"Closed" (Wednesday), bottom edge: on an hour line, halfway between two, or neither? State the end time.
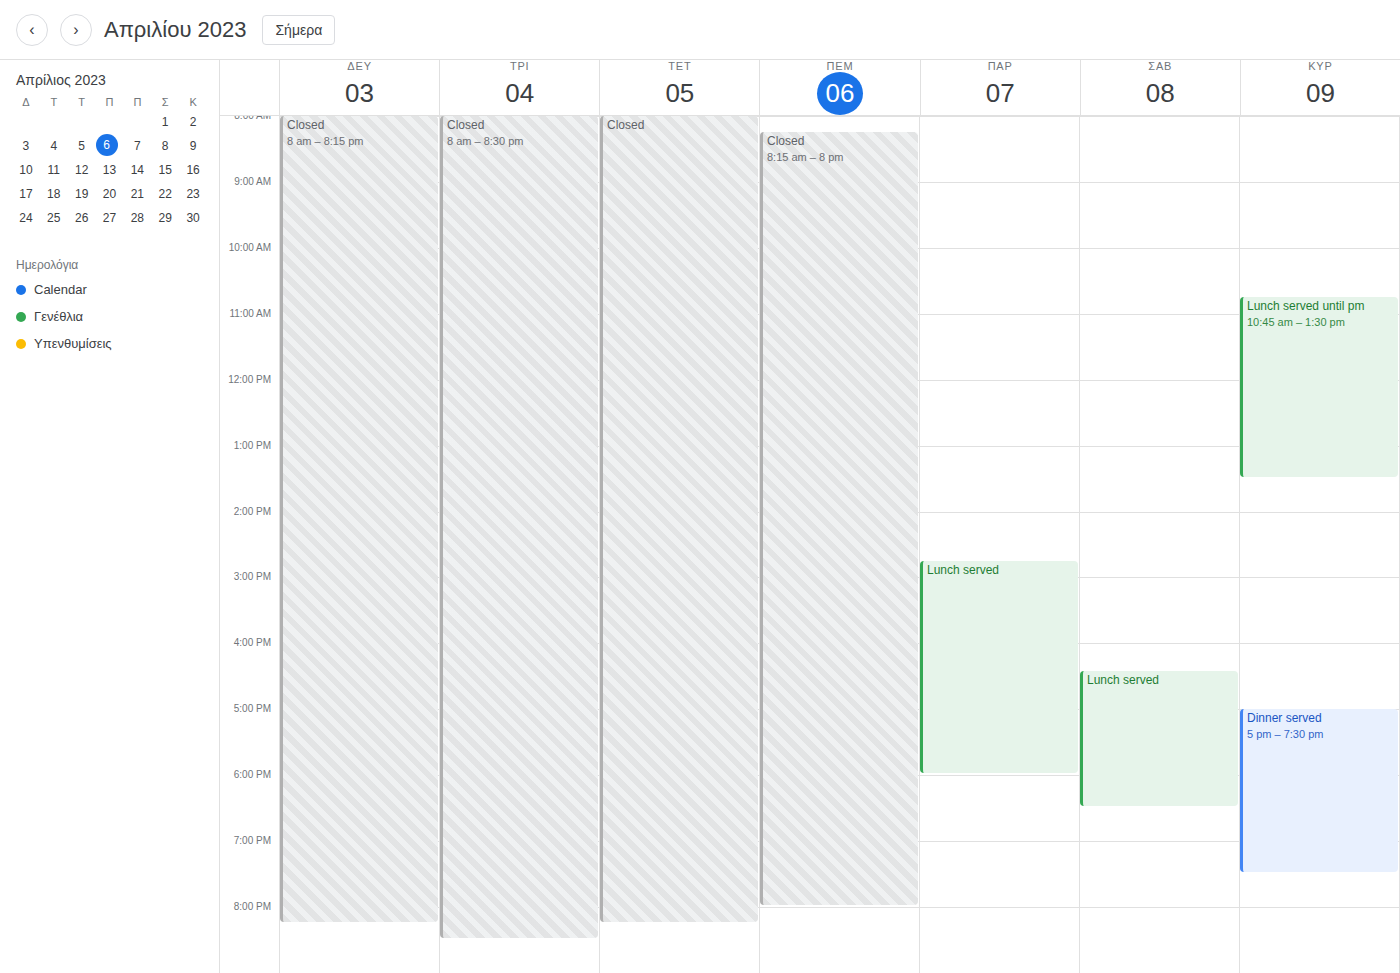
20:15 -- neither: a quarter of the way from the 20:00 line to the 21:00 line.